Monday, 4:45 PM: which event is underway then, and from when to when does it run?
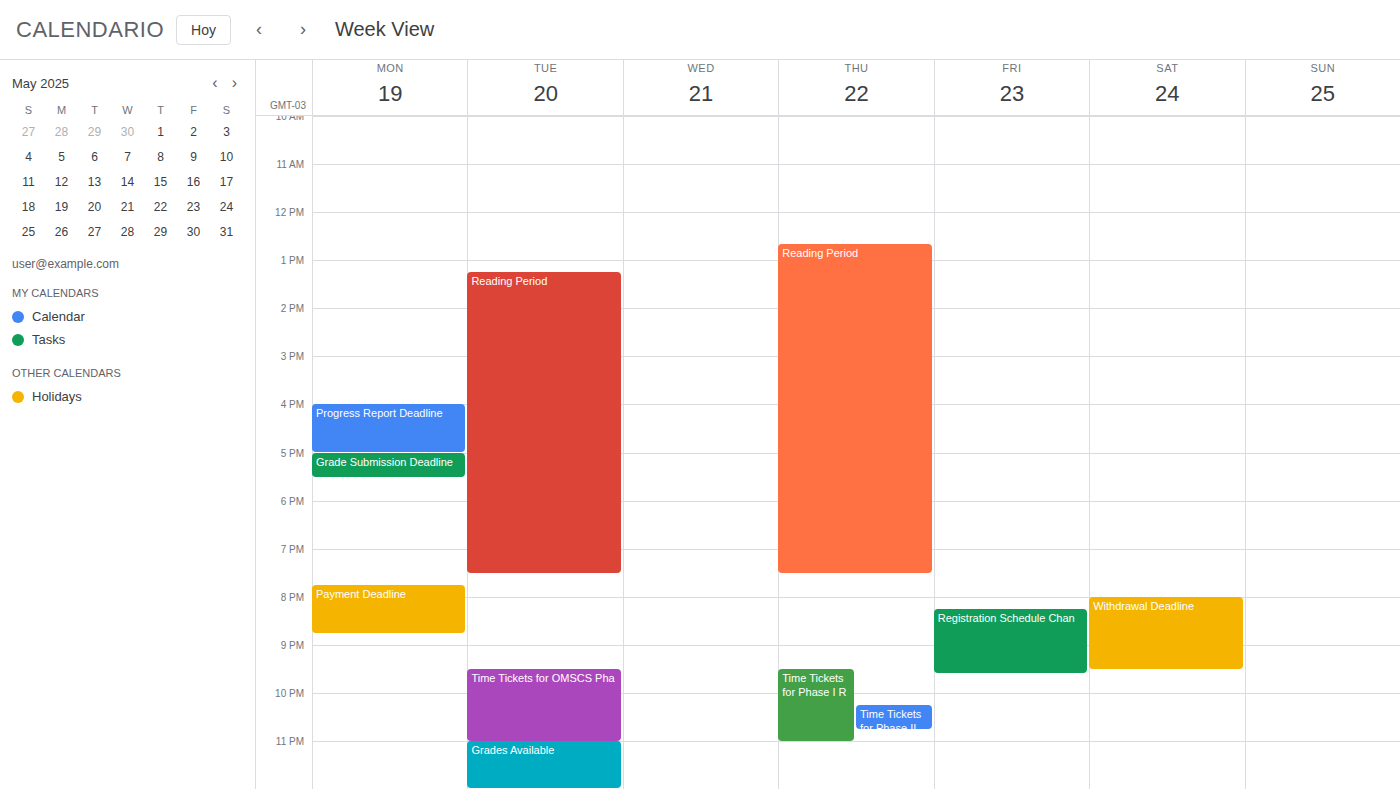
"Progress Report Deadline", 4:00 PM to 5:00 PM